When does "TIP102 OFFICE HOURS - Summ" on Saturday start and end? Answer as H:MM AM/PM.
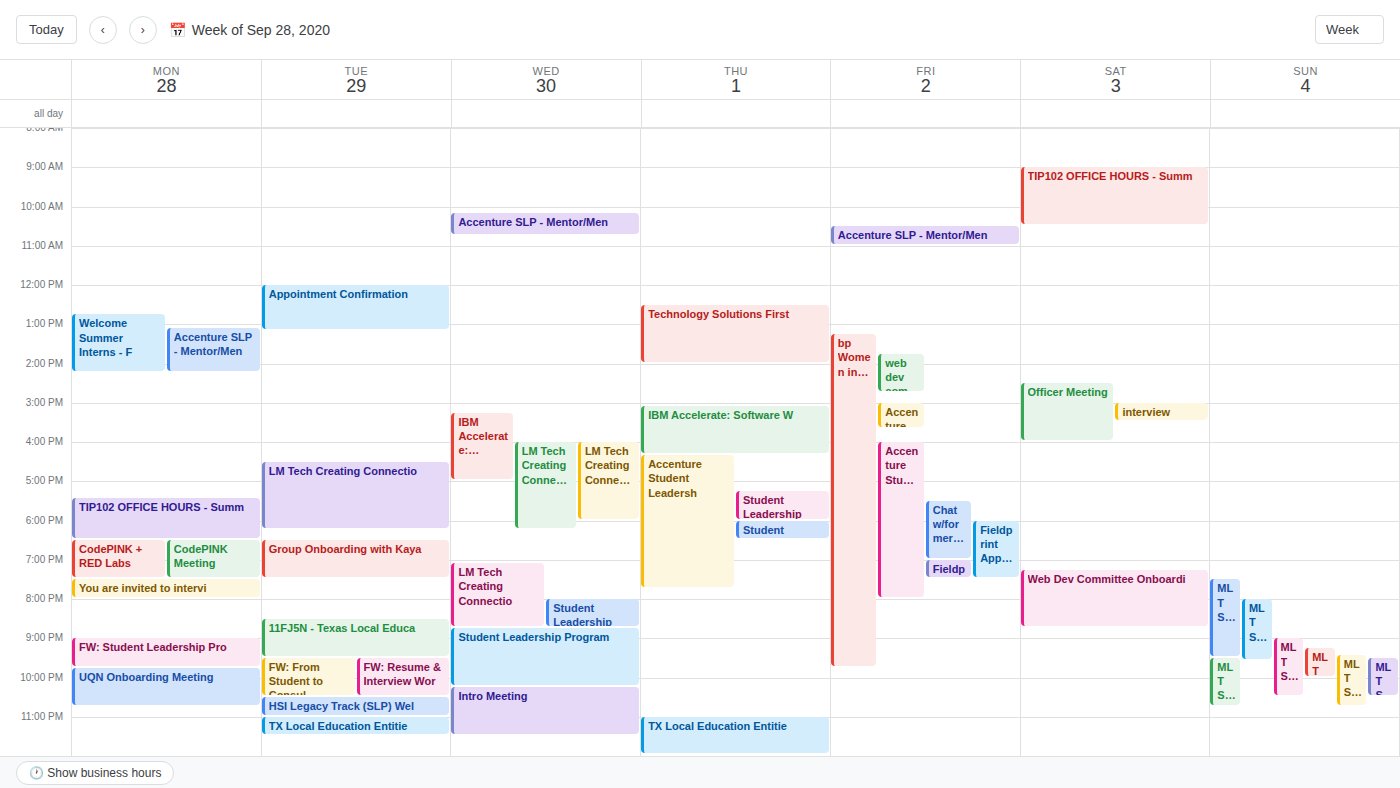
9:00 AM to 10:30 AM